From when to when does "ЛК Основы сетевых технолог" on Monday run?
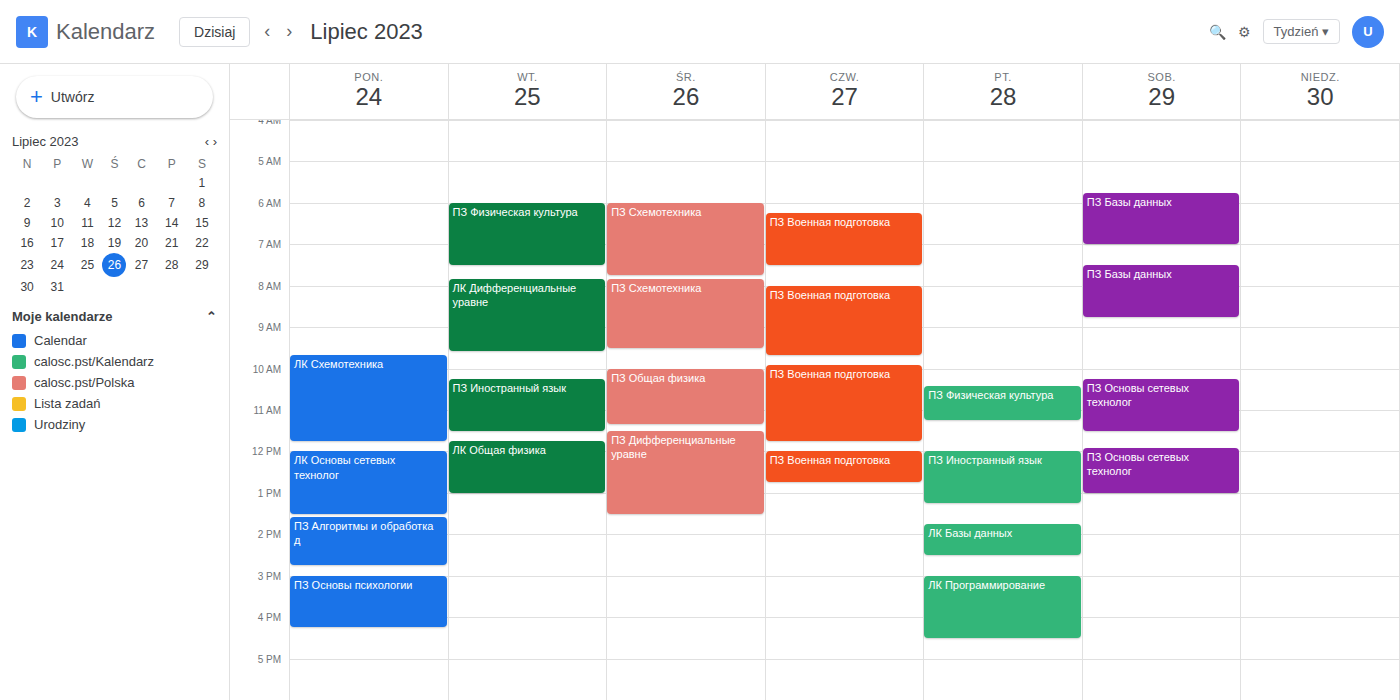
12:00 PM to 1:30 PM